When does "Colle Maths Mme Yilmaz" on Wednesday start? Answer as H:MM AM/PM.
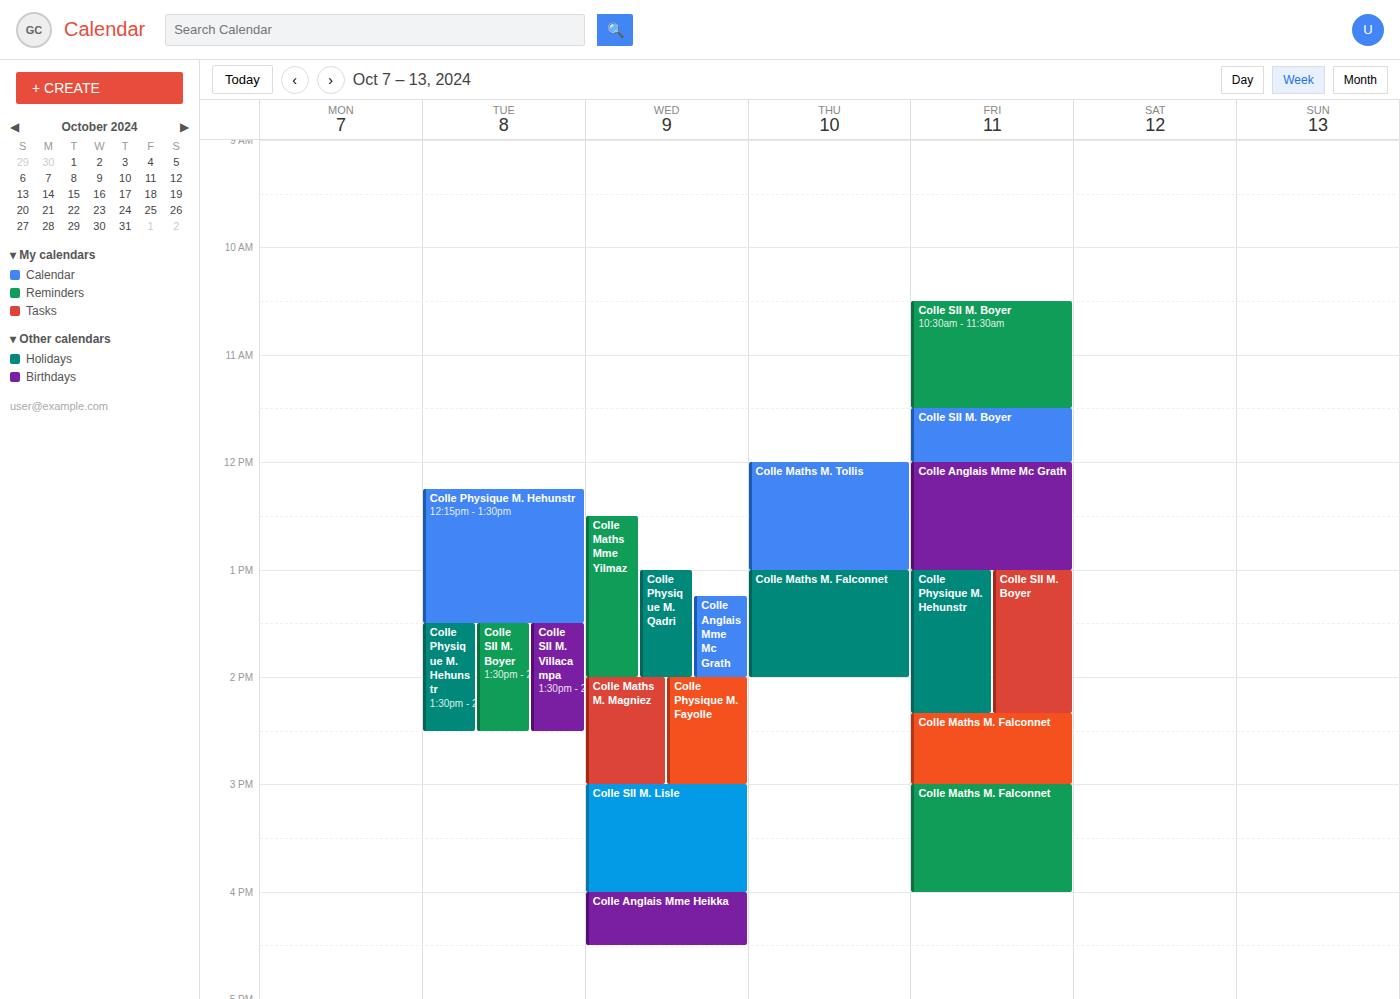
12:30 PM